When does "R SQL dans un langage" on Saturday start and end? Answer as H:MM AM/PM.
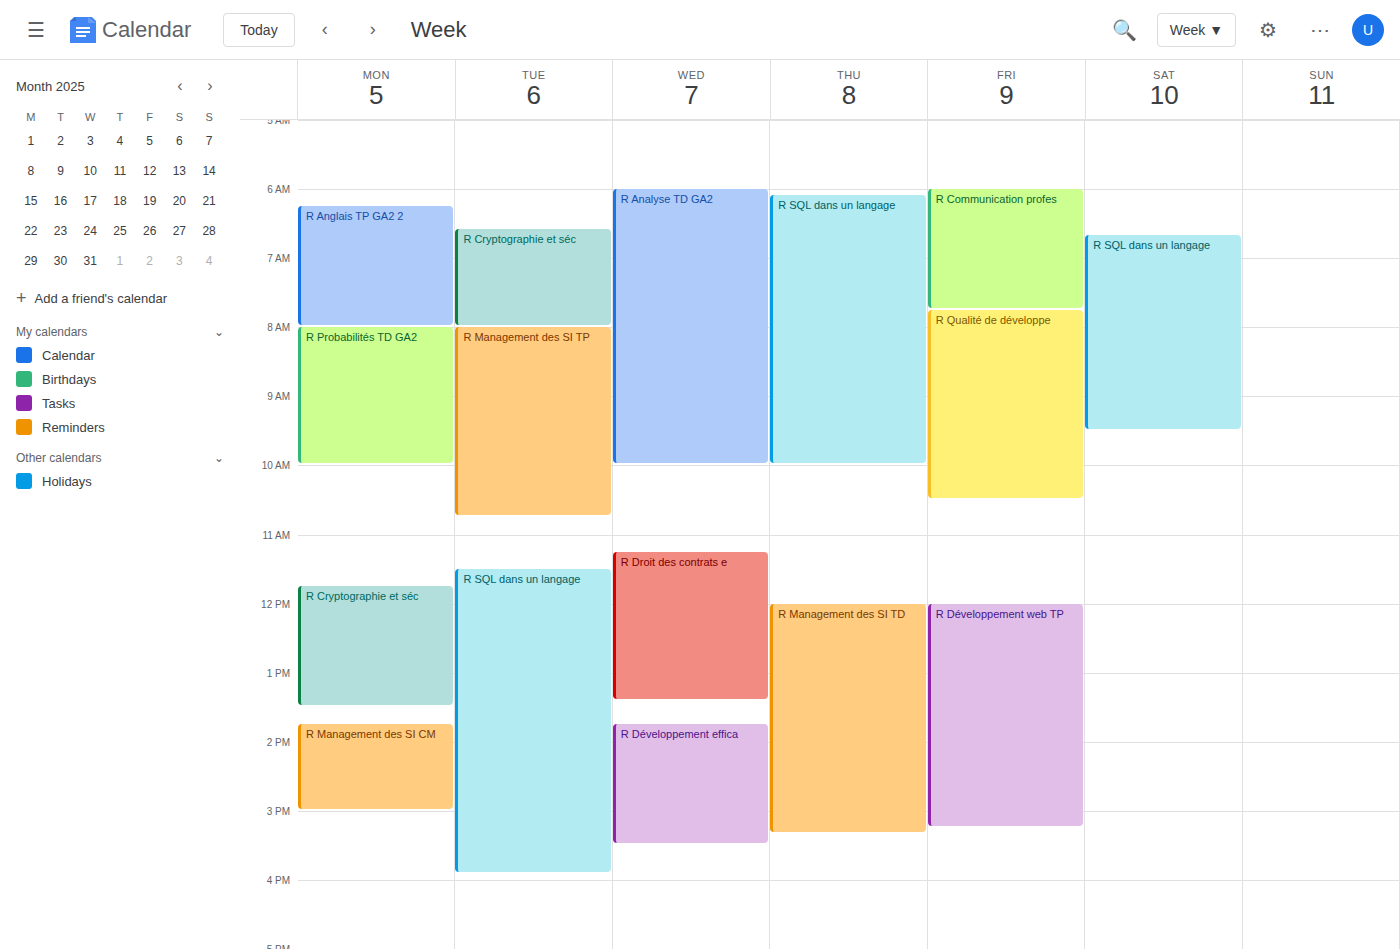
6:40 AM to 9:30 AM